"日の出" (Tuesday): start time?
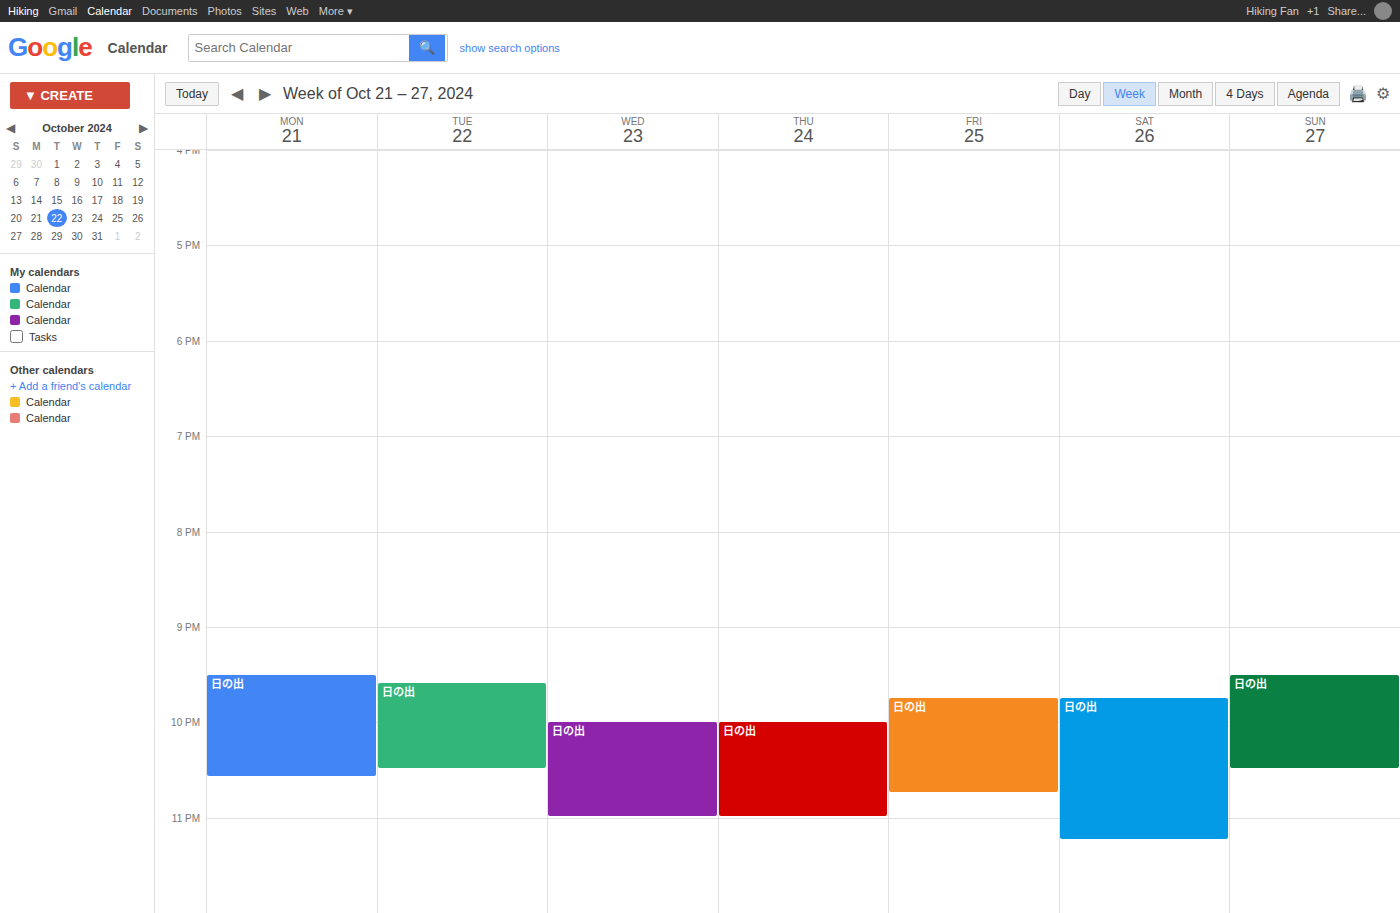
9:35 PM